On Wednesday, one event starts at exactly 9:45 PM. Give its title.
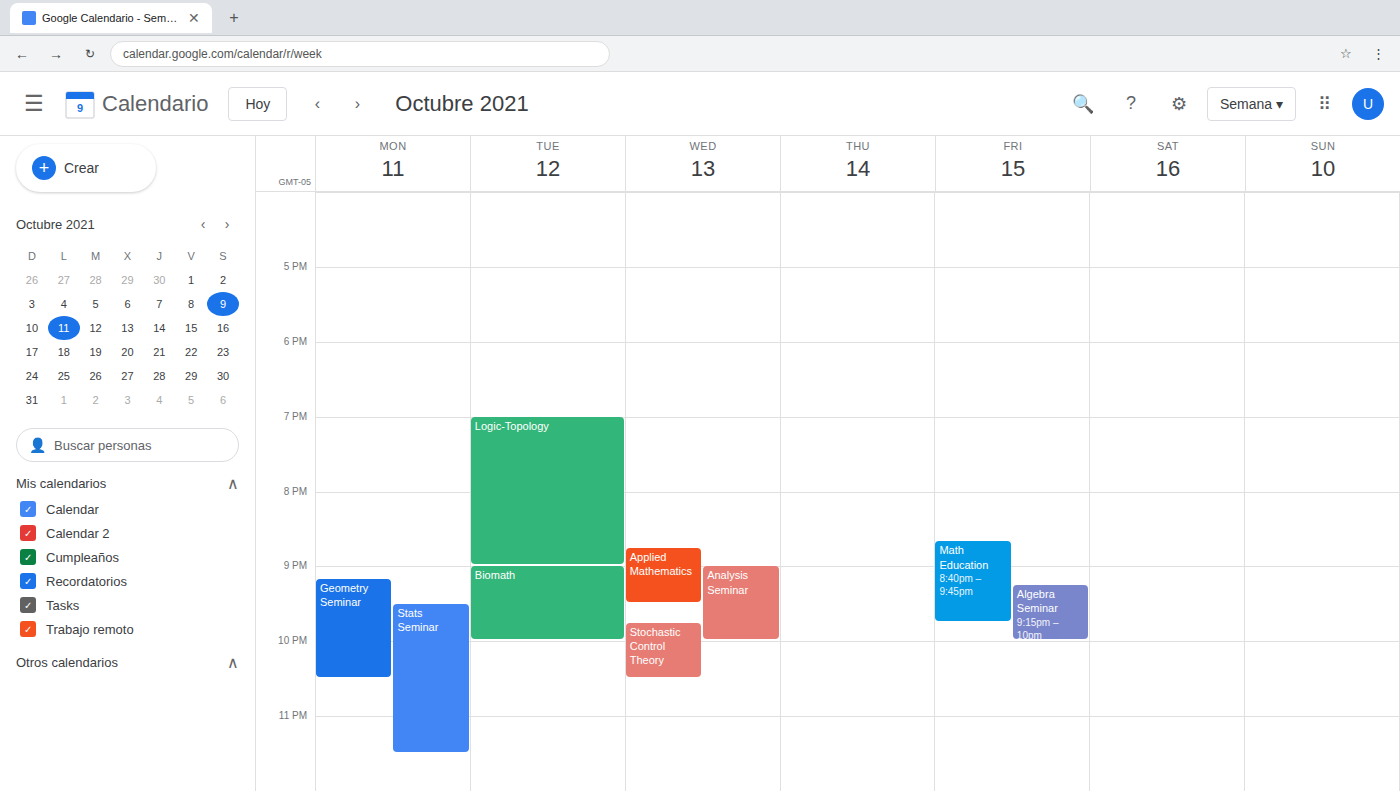
"Stochastic Control Theory"